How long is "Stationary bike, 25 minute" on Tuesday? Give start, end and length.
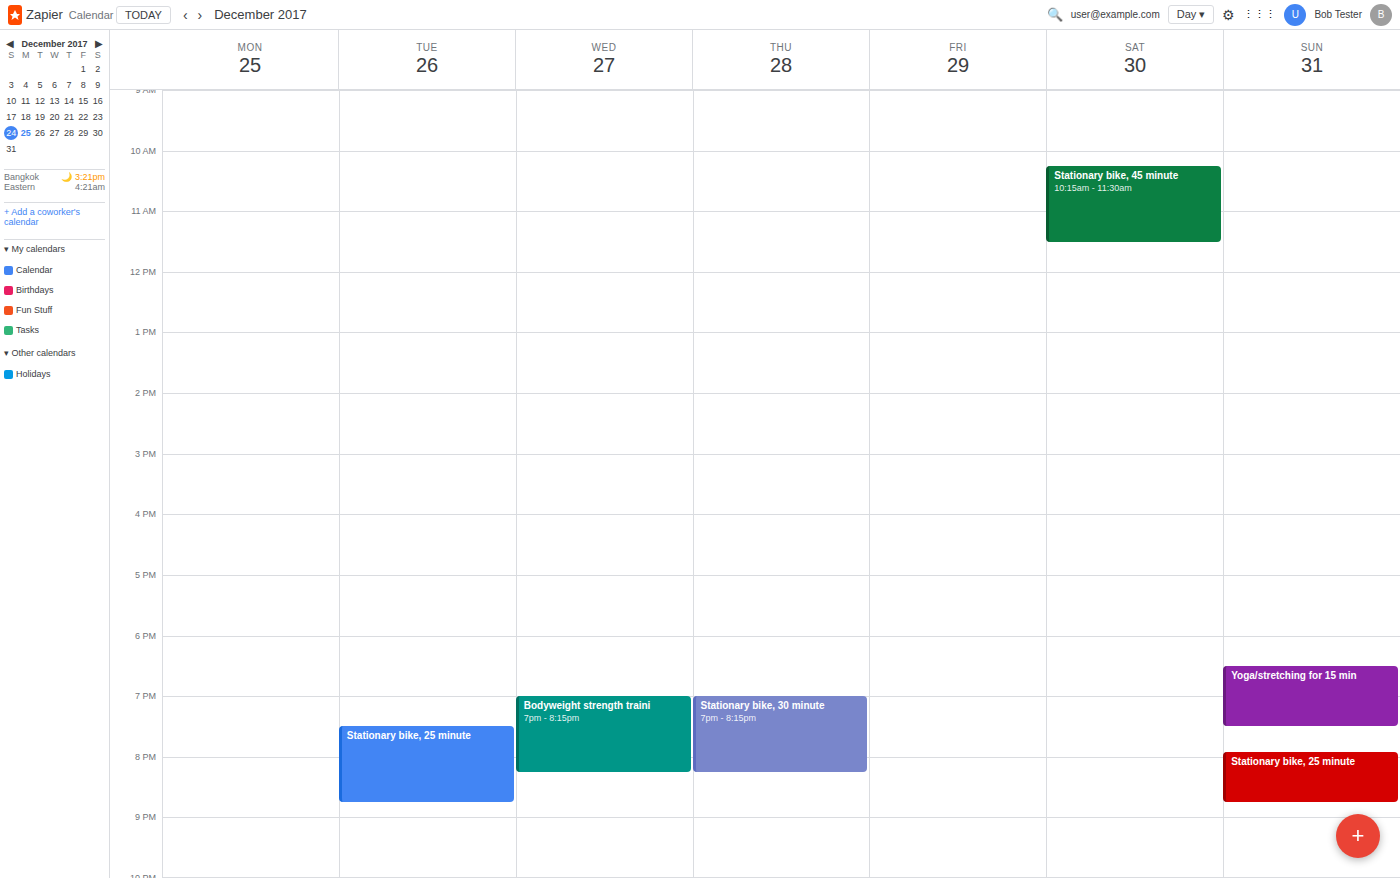
19:30 to 20:45, 1 hour 15 minutes